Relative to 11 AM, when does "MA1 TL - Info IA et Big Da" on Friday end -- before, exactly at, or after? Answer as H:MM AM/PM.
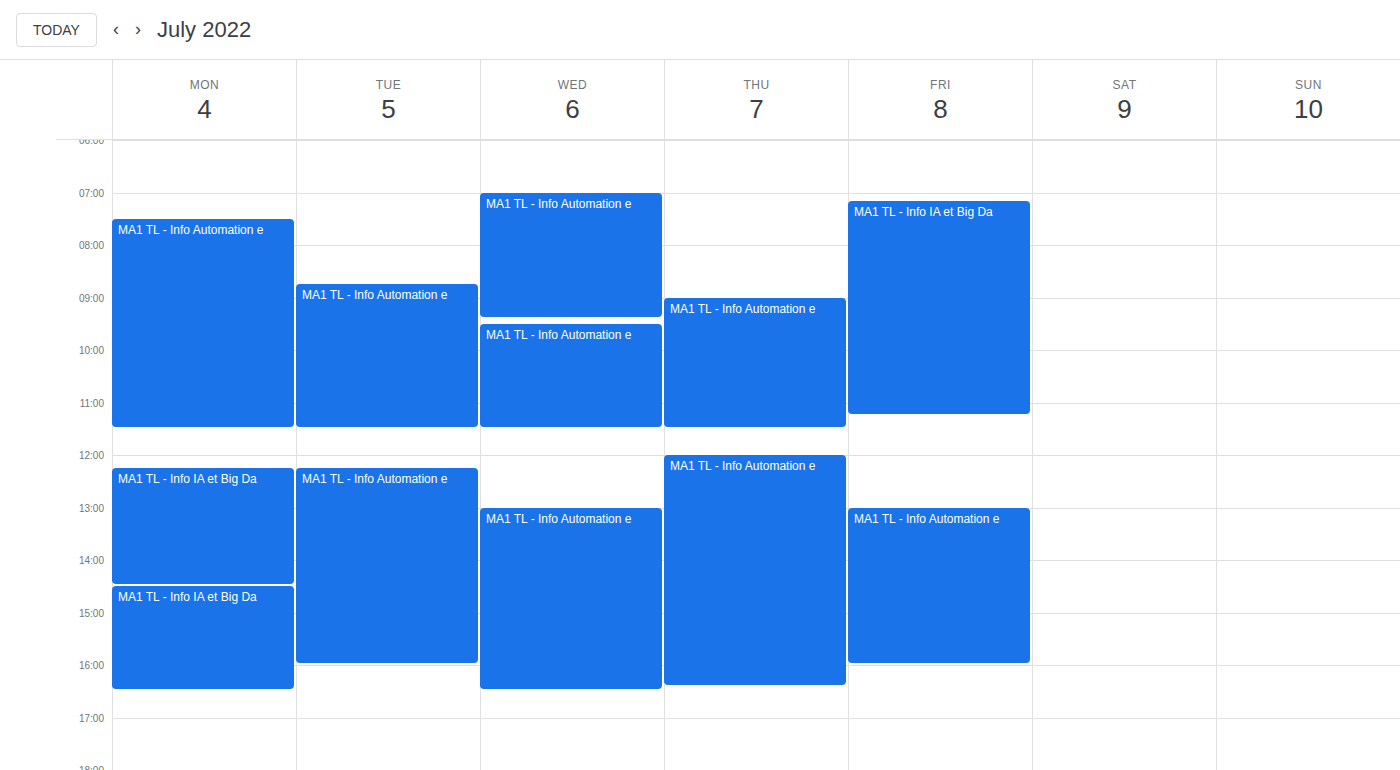
11:15 AM -- after 11 AM, 15 minutes below the 11 AM line.